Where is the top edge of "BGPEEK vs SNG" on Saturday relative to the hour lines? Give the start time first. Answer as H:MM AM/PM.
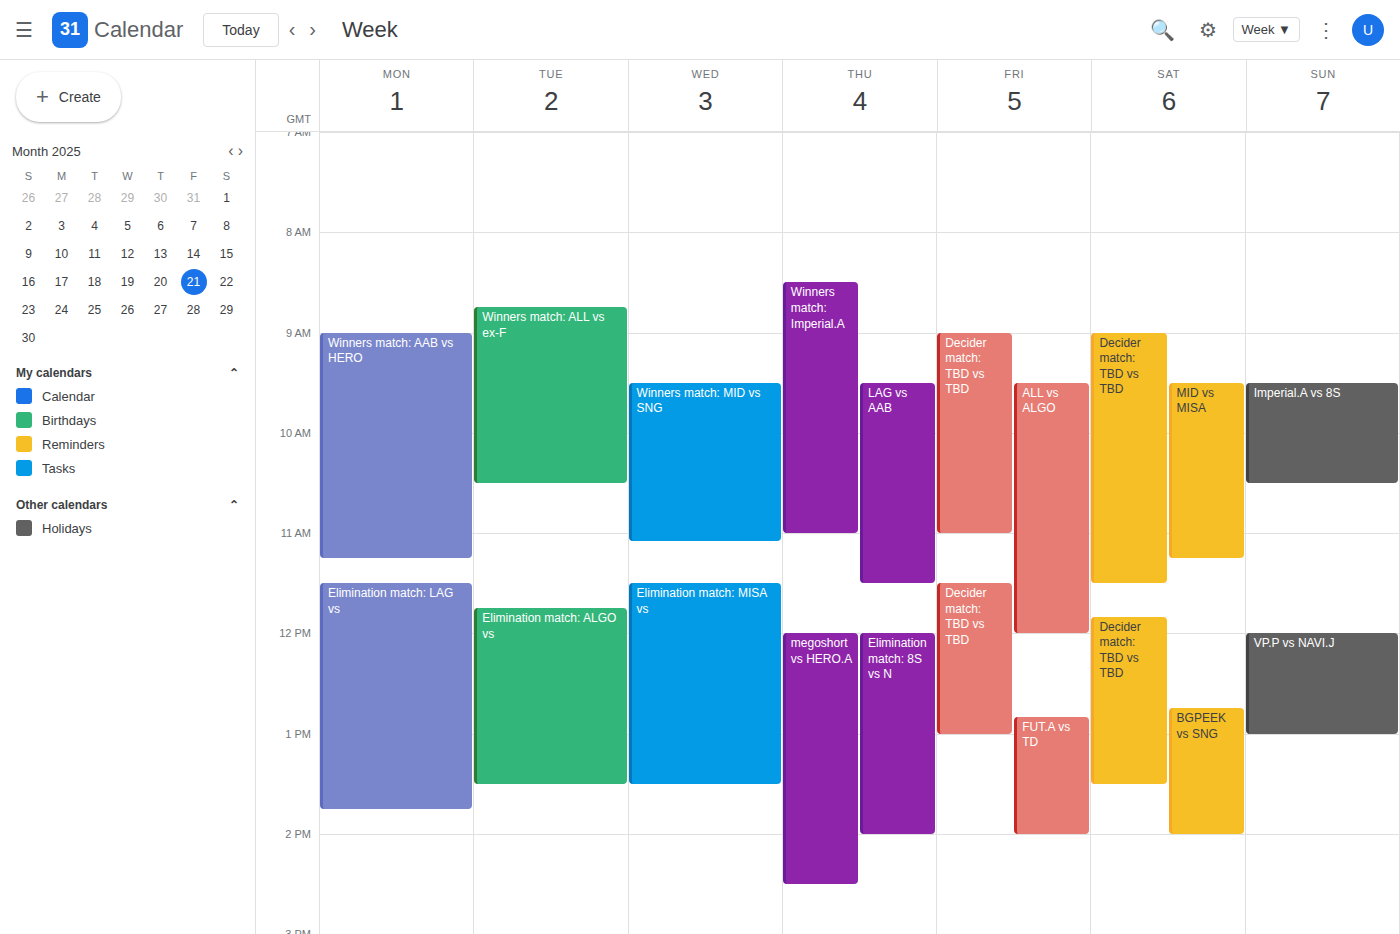
12:45 PM -- neither: three quarters of the way from the 12 PM line to the 1 PM line.